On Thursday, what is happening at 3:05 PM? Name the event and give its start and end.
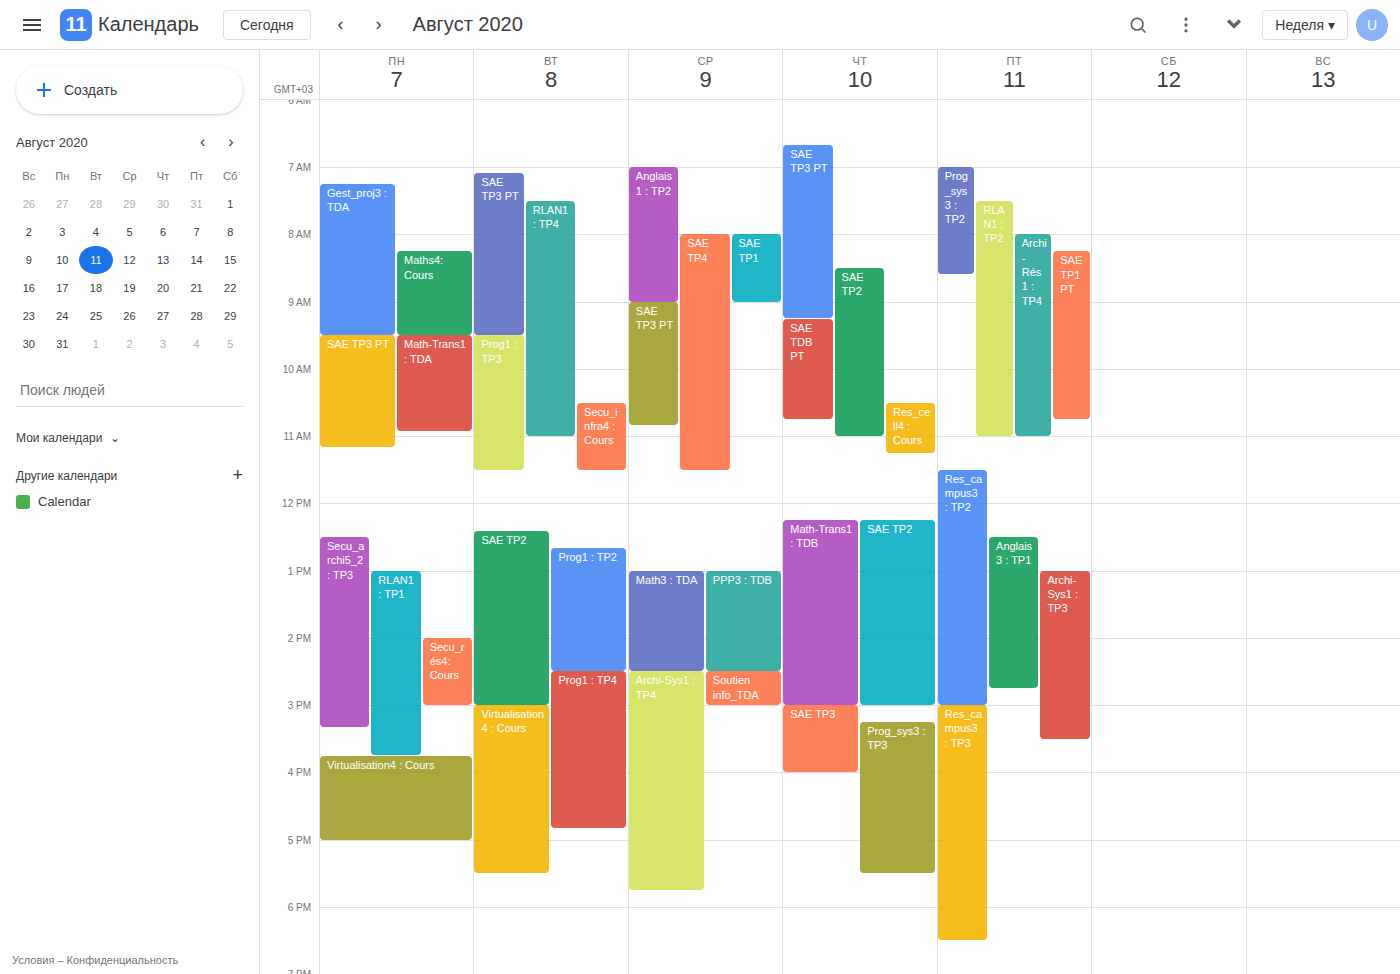
"SAE TP3", 3:00 PM to 4:00 PM